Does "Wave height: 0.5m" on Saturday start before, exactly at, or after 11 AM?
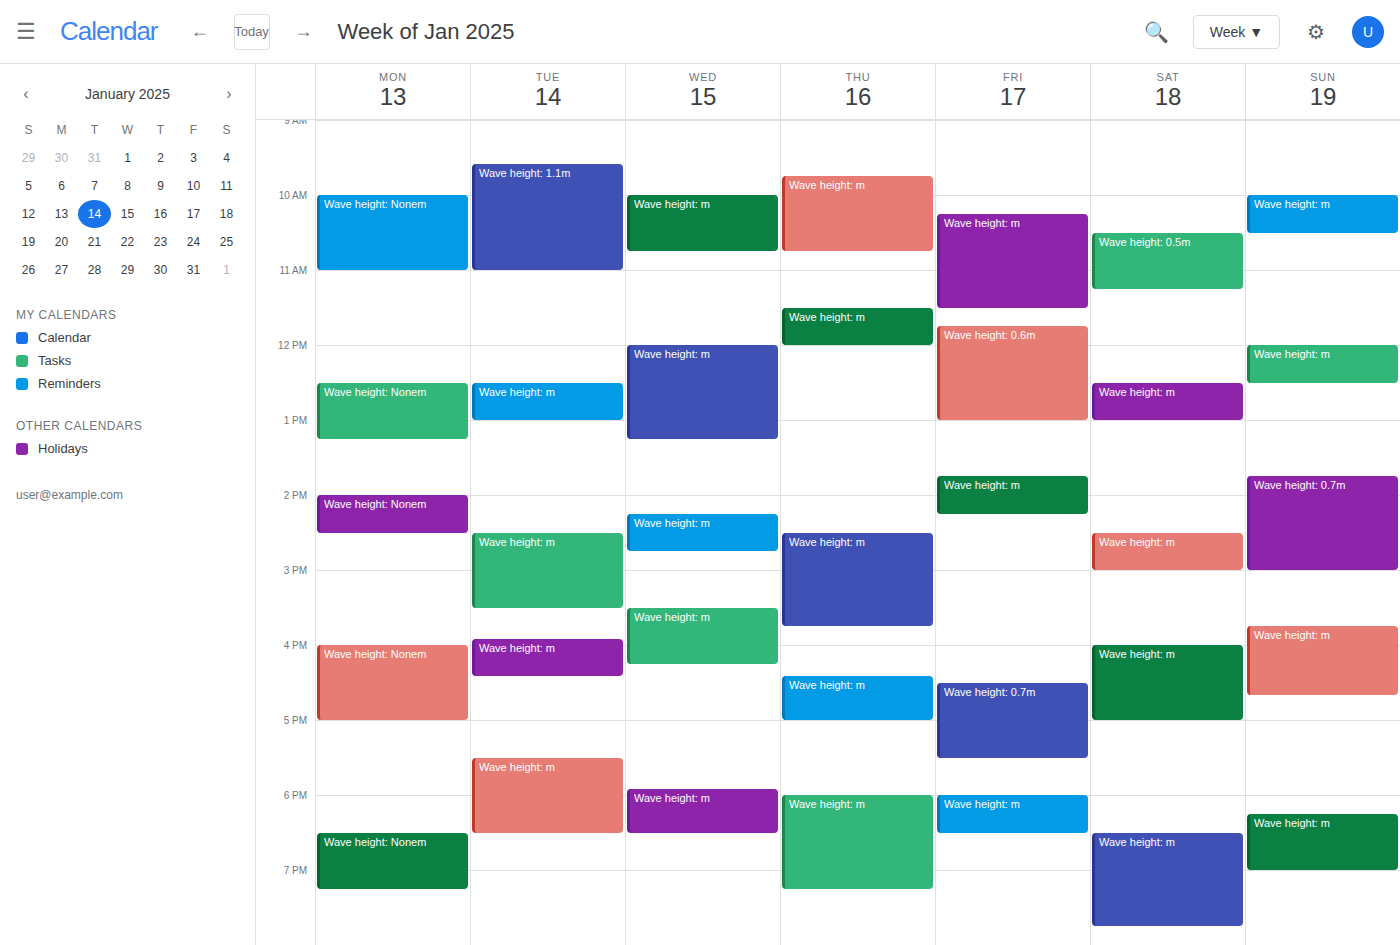
10:30 AM -- before 11 AM, 30 minutes above the 11 AM line.